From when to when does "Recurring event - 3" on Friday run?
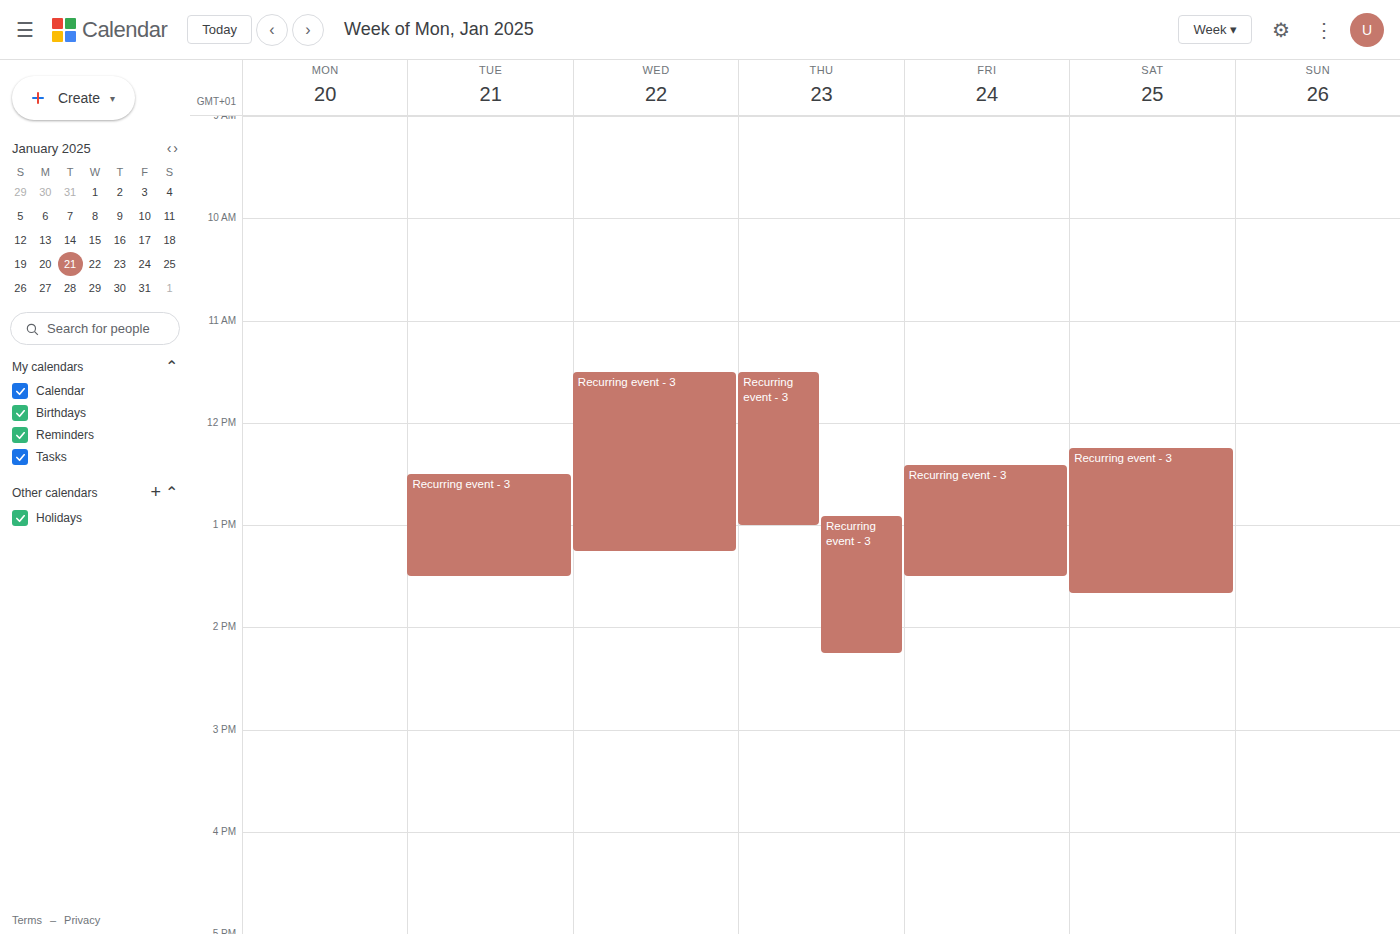
12:25 PM to 1:30 PM